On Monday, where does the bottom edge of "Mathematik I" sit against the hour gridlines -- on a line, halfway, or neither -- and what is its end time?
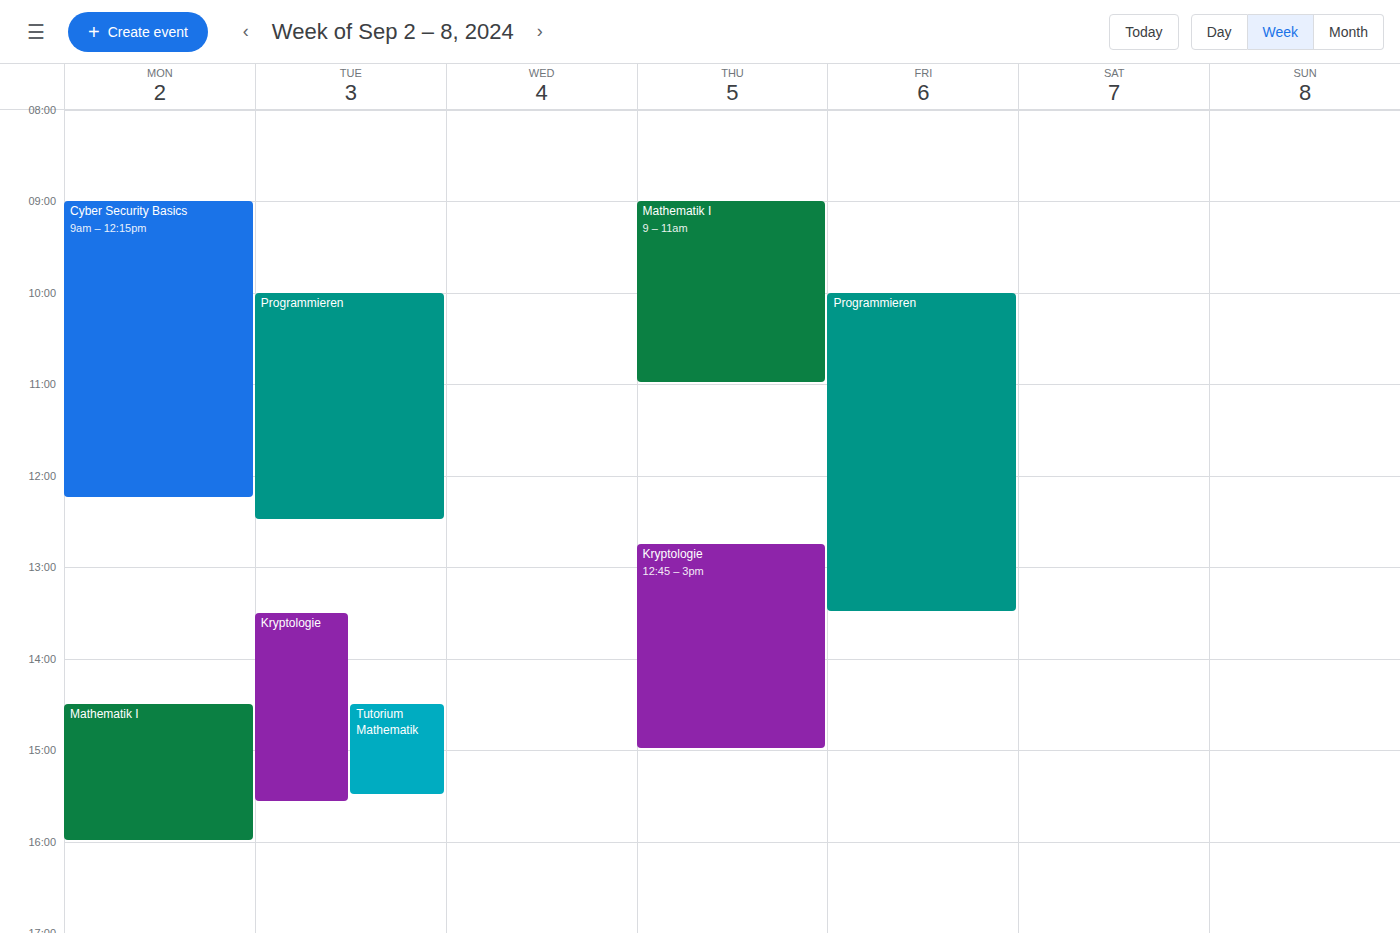
4:00 PM -- exactly on the 4 PM line.